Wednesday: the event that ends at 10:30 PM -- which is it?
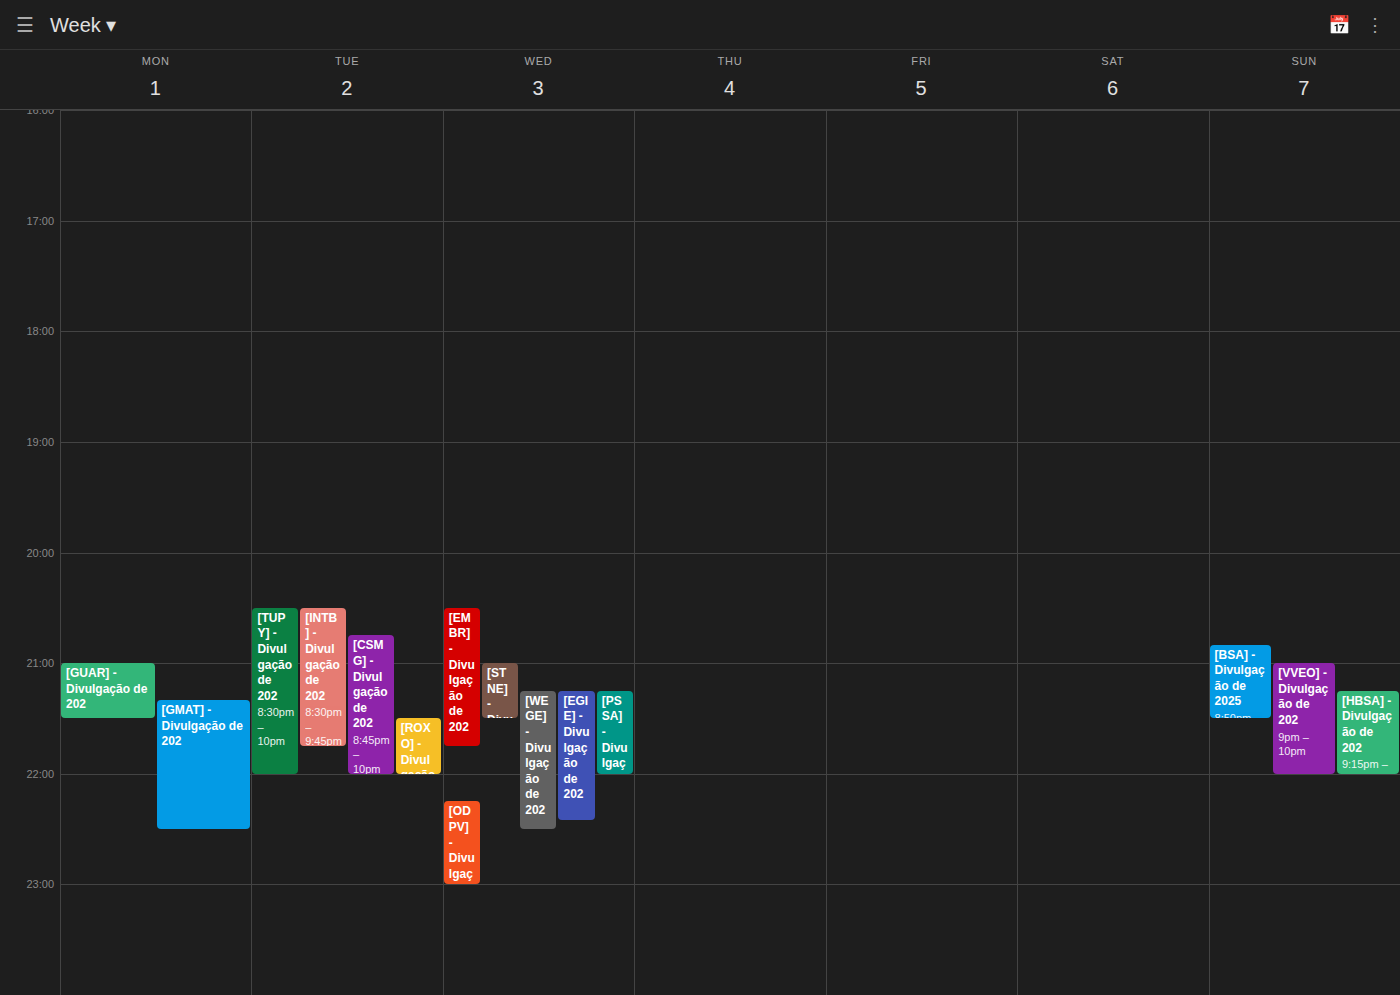
"[WEGE] - Divulgação de 202"